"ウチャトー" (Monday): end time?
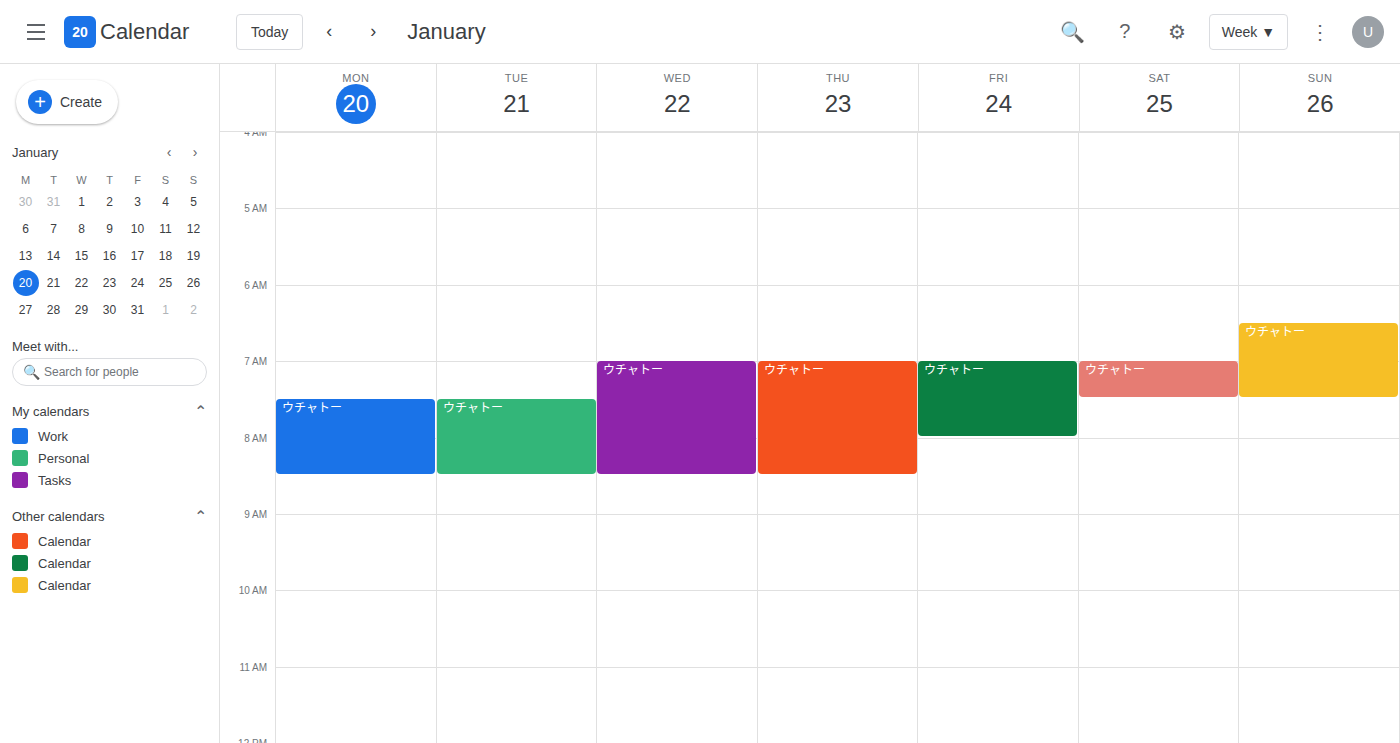
08:30